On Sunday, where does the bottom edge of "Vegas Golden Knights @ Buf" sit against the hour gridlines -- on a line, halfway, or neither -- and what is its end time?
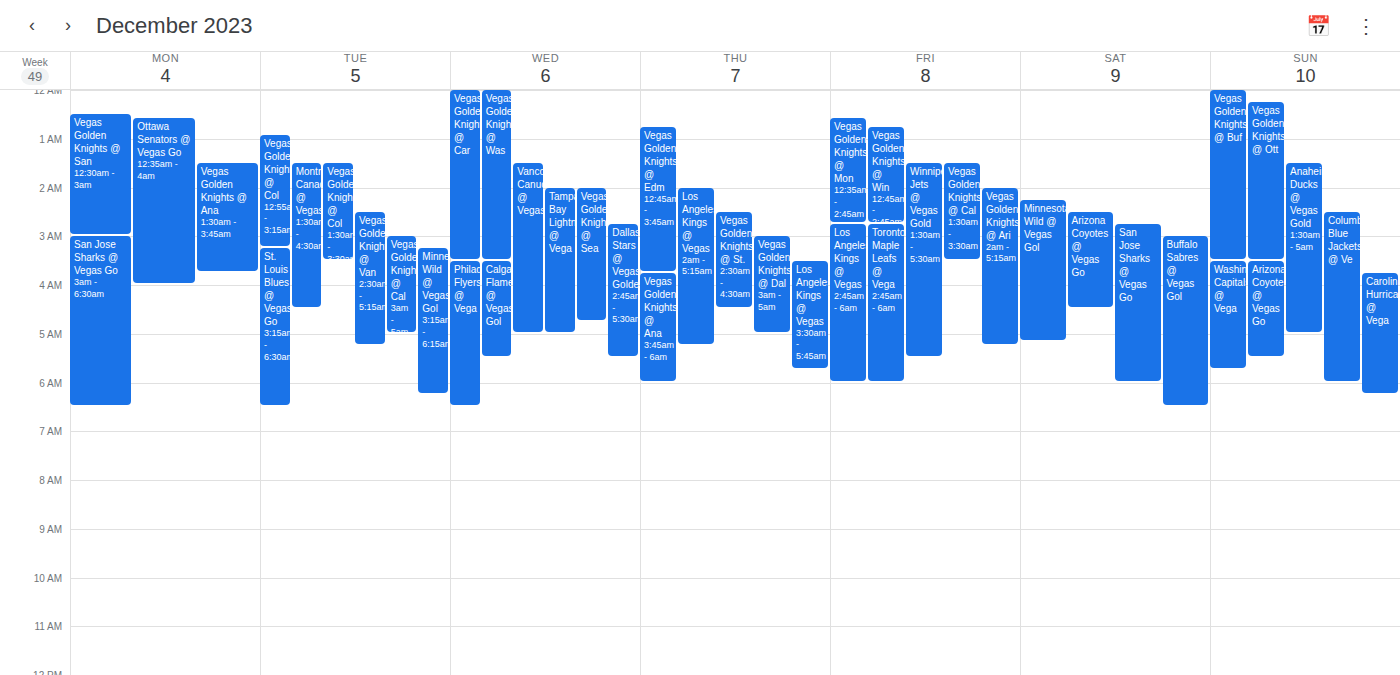
3:30 AM -- halfway between the 3 AM and 4 AM lines.